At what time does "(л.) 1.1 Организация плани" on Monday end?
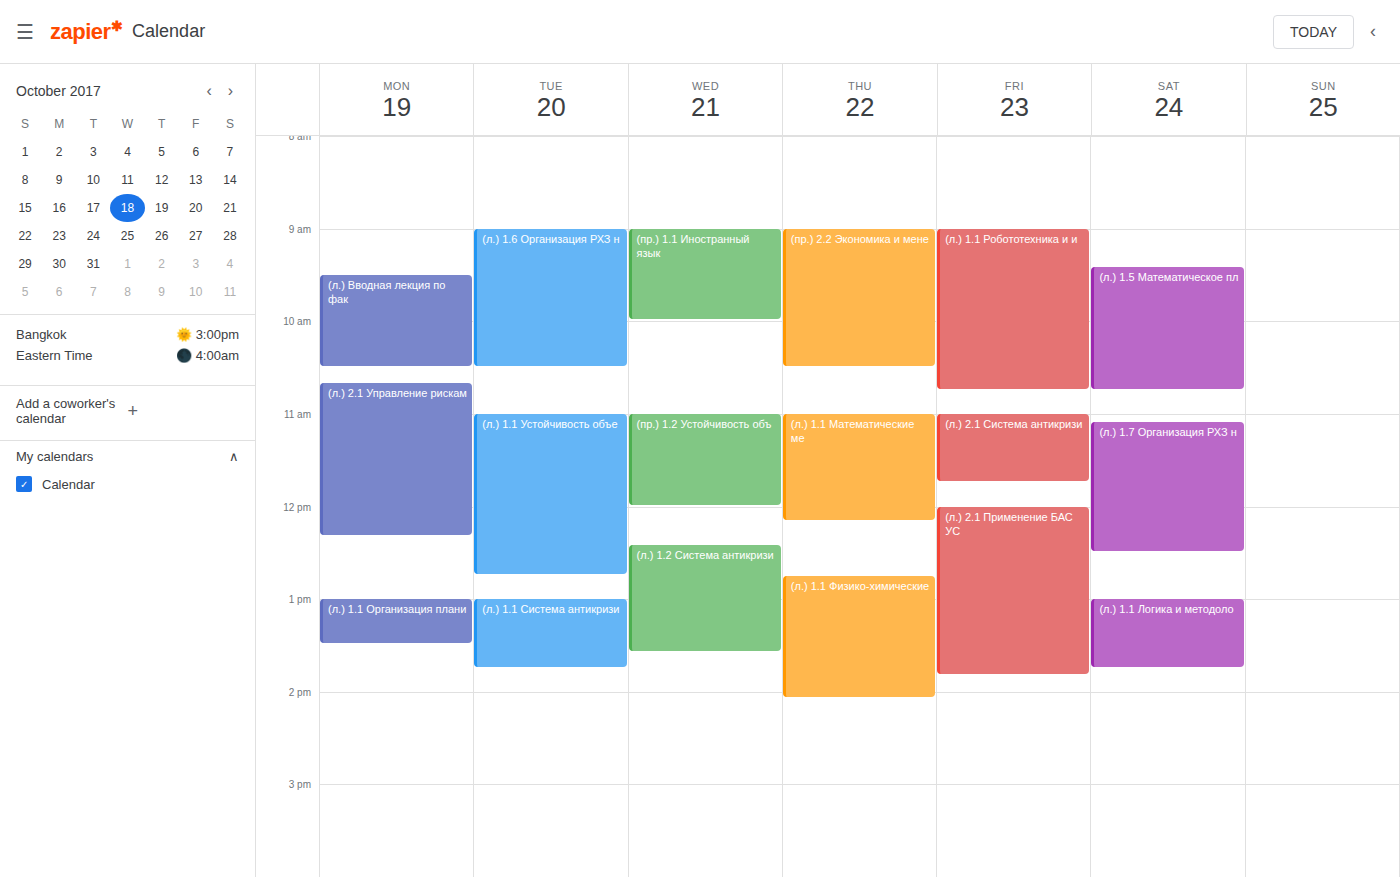
1:30 PM